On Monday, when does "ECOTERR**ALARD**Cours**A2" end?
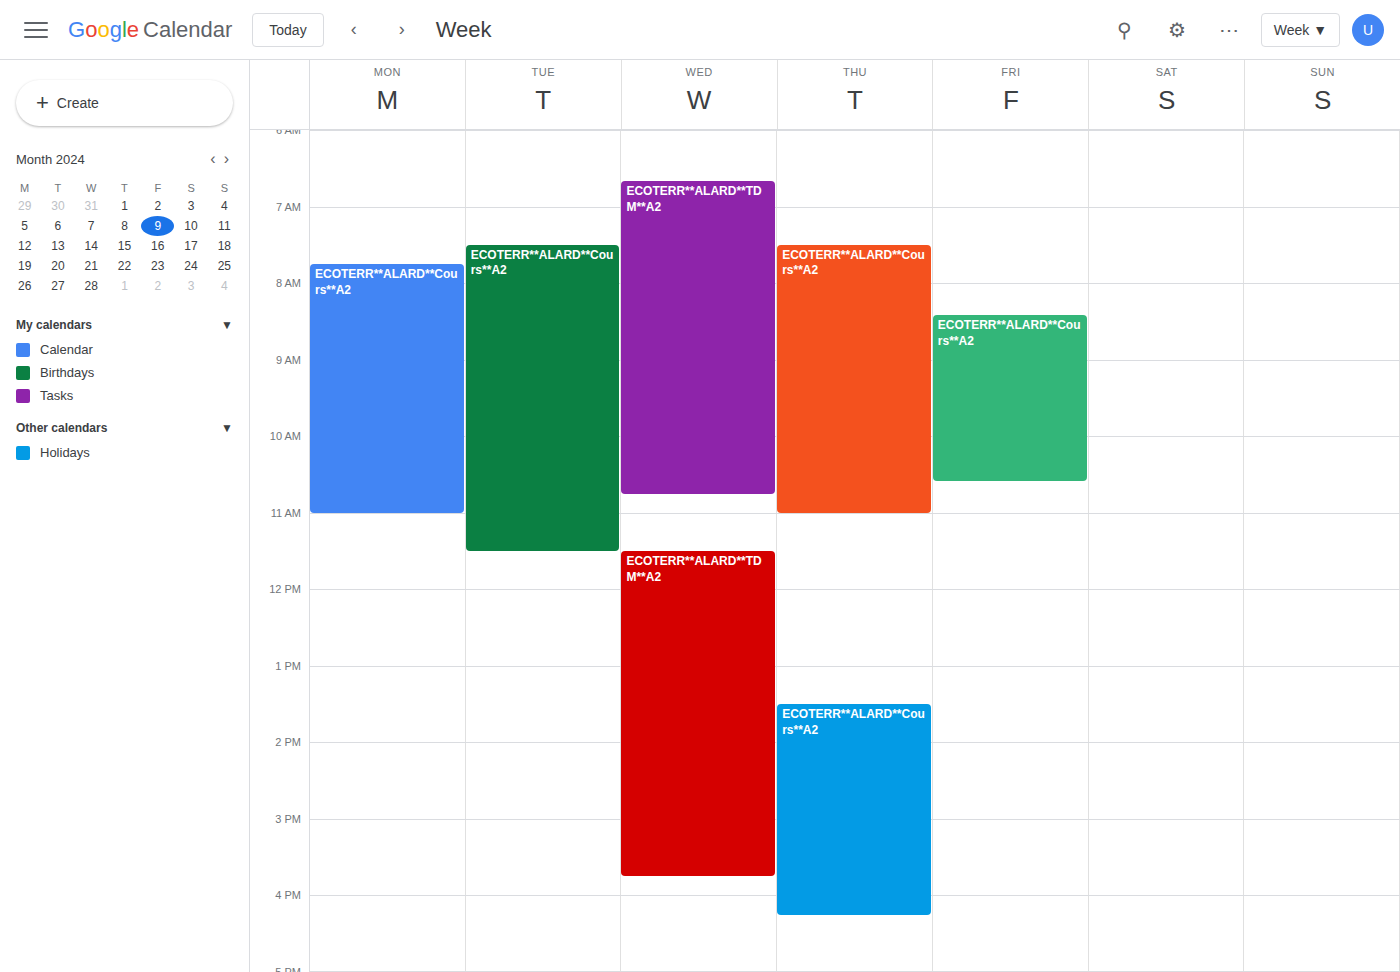
11:00 AM